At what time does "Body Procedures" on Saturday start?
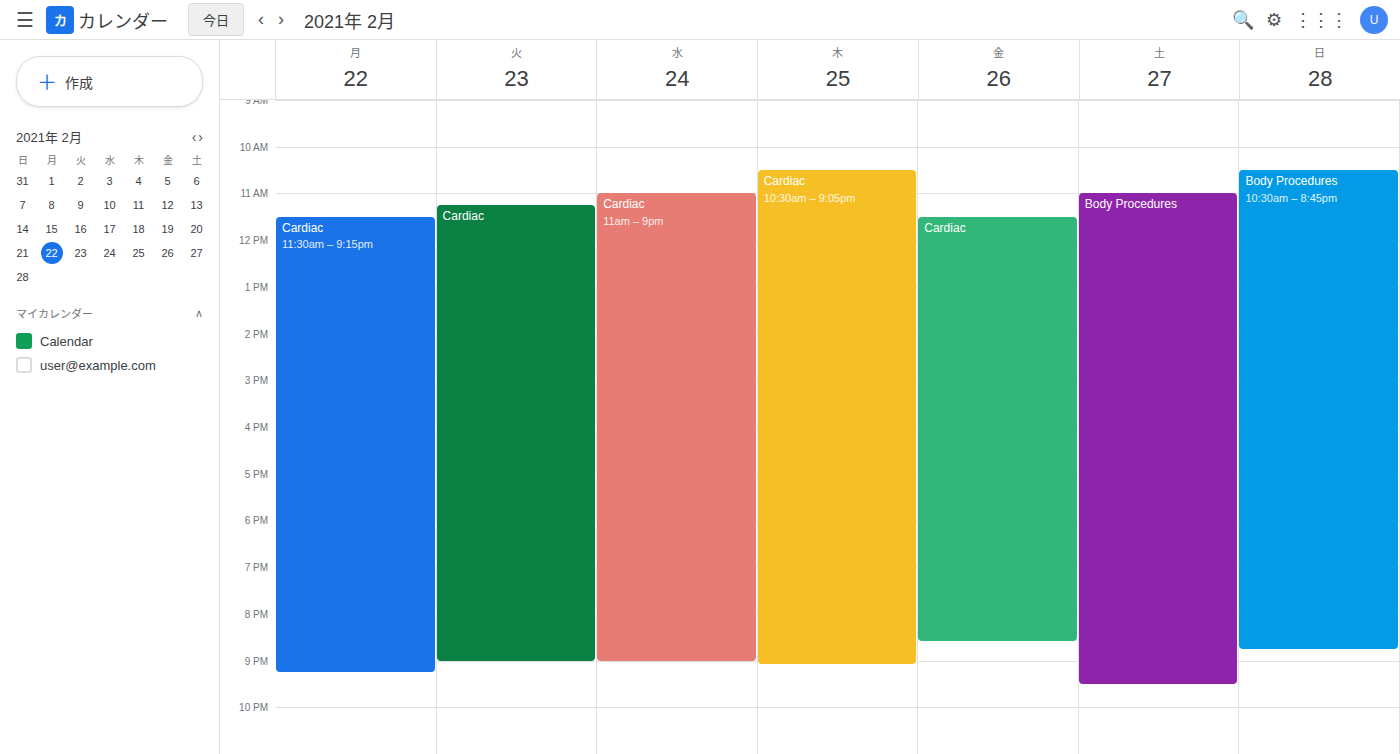
11:00